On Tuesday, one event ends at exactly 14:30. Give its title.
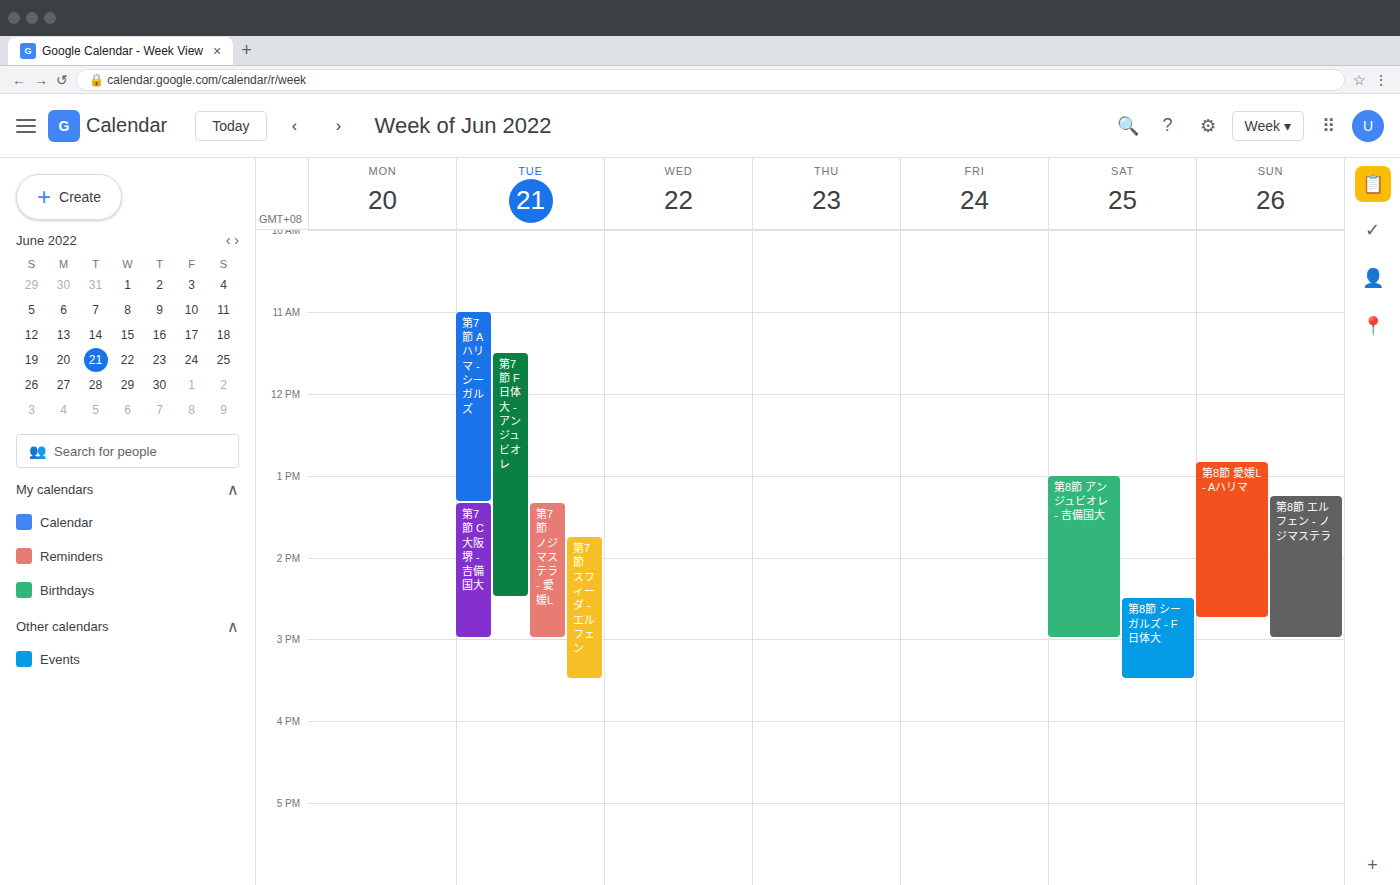
"第7節 F日体大 - アンジュビオレ"